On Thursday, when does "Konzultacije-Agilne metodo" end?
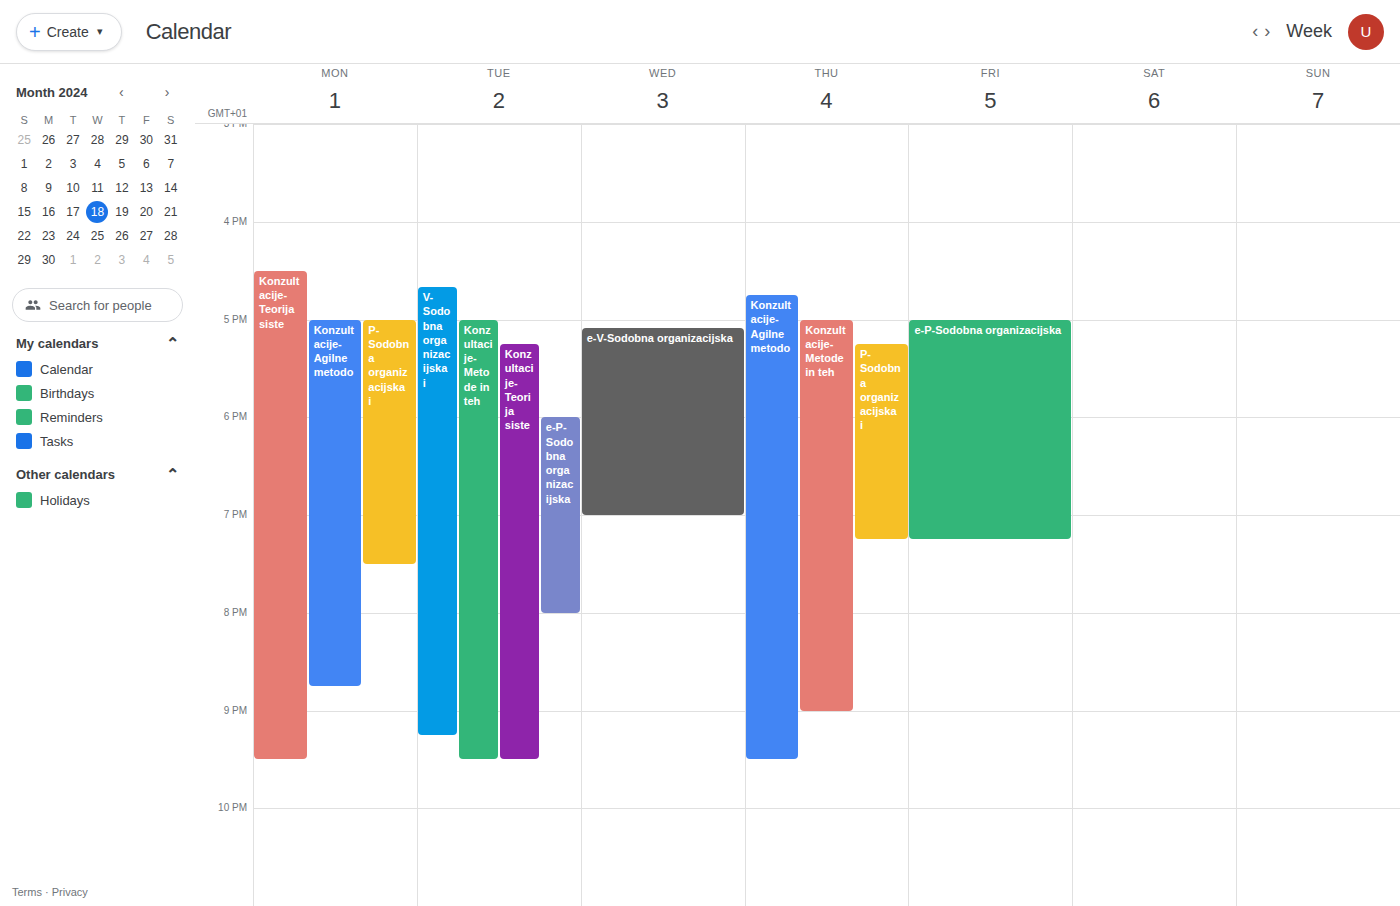
9:30 PM